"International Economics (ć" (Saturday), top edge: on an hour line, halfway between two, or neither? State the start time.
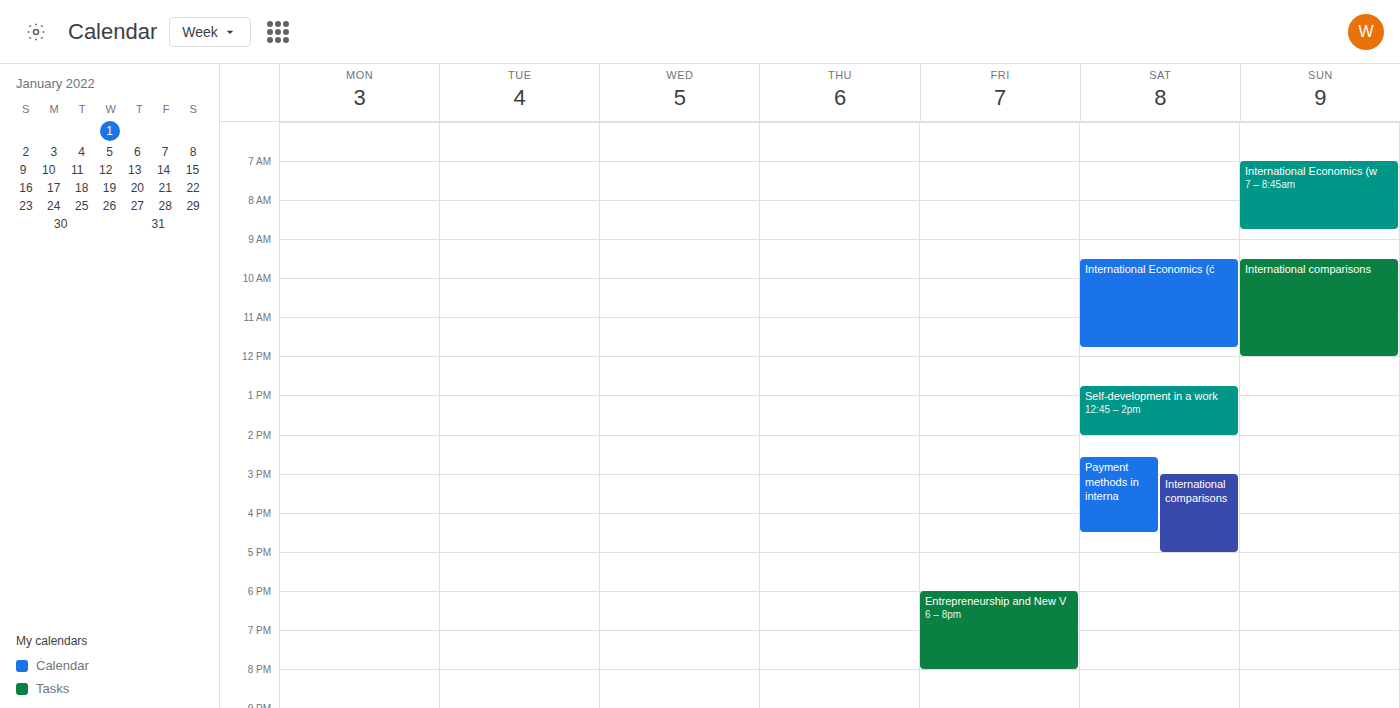
09:30 -- halfway between the 09:00 and 10:00 lines.